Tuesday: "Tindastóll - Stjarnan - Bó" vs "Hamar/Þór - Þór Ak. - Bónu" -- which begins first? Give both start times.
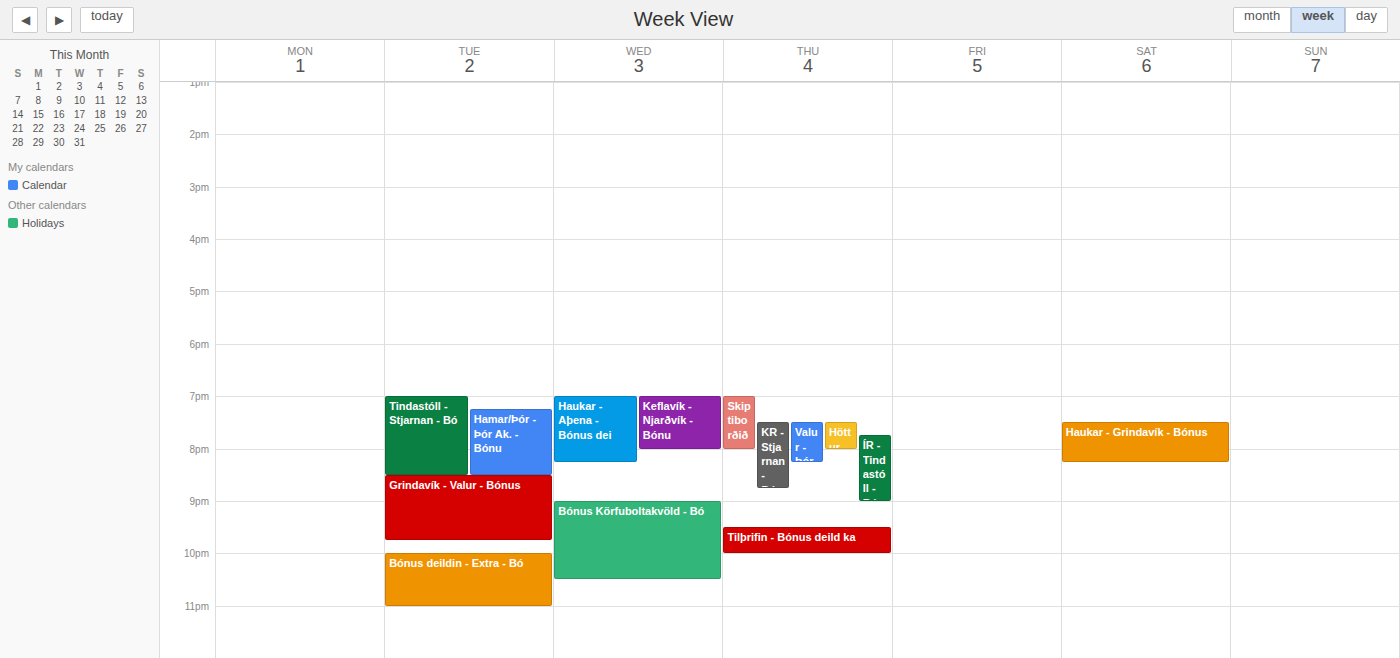
"Tindastóll - Stjarnan - Bó" 7:00 PM; "Hamar/Þór - Þór Ak. - Bónu" 7:15 PM.